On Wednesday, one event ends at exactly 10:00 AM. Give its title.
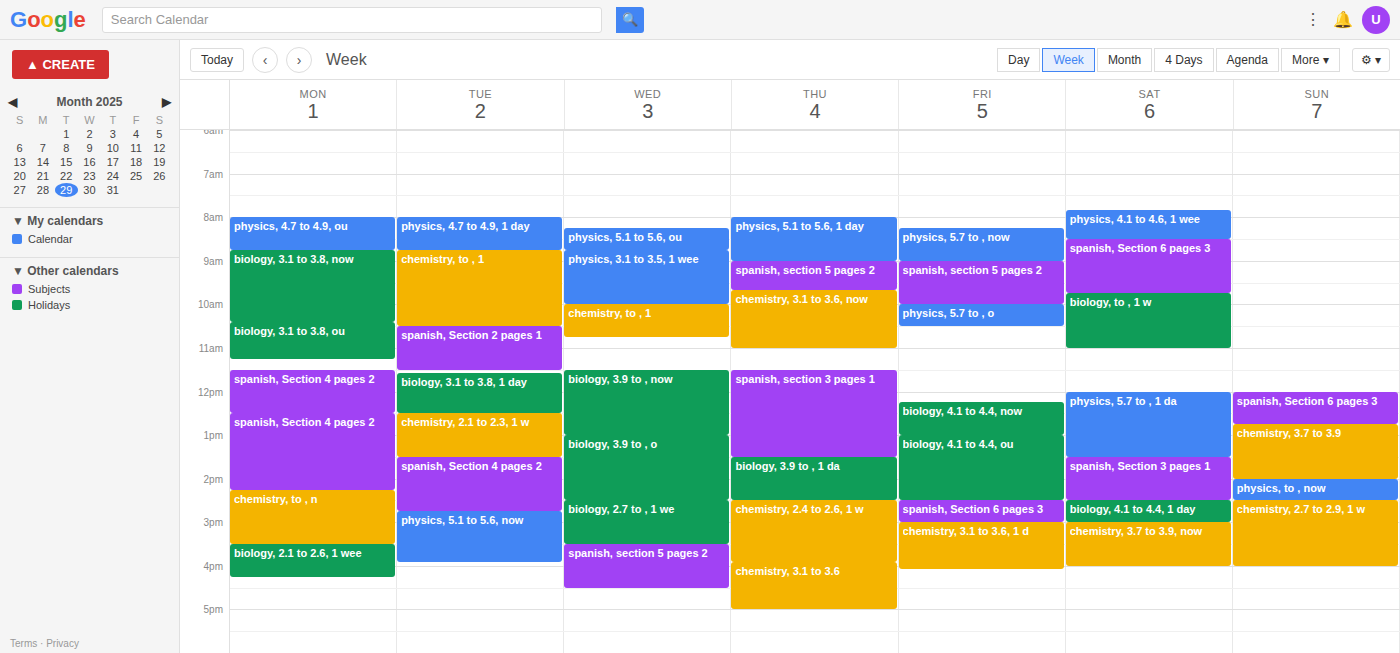
"physics, 3.1 to 3.5, 1 wee"